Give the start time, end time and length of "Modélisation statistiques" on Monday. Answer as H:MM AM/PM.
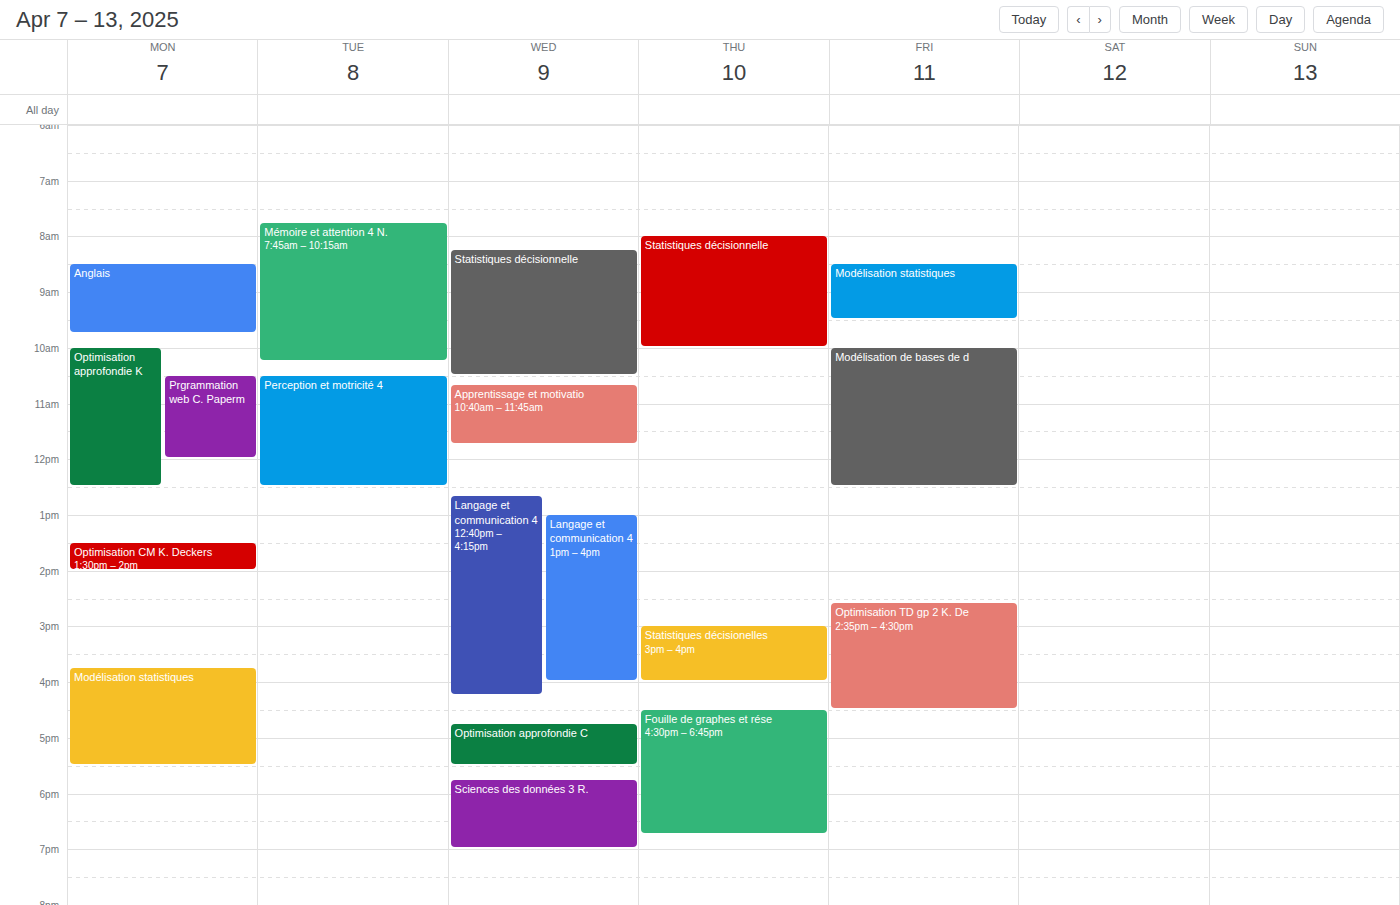
3:45 PM to 5:30 PM, 1 hour 45 minutes